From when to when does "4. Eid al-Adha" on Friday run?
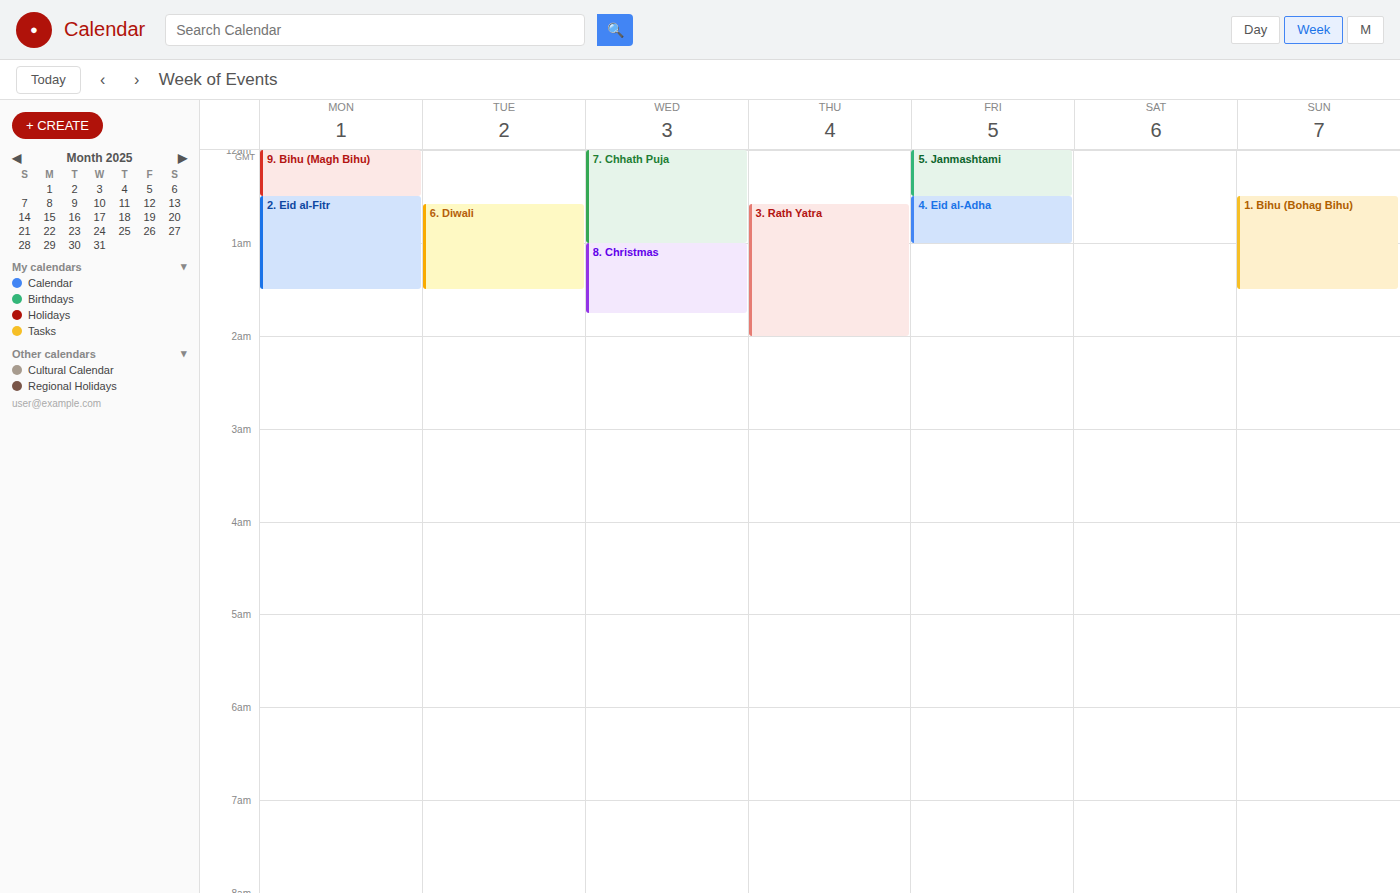
12:30 AM to 1:00 AM